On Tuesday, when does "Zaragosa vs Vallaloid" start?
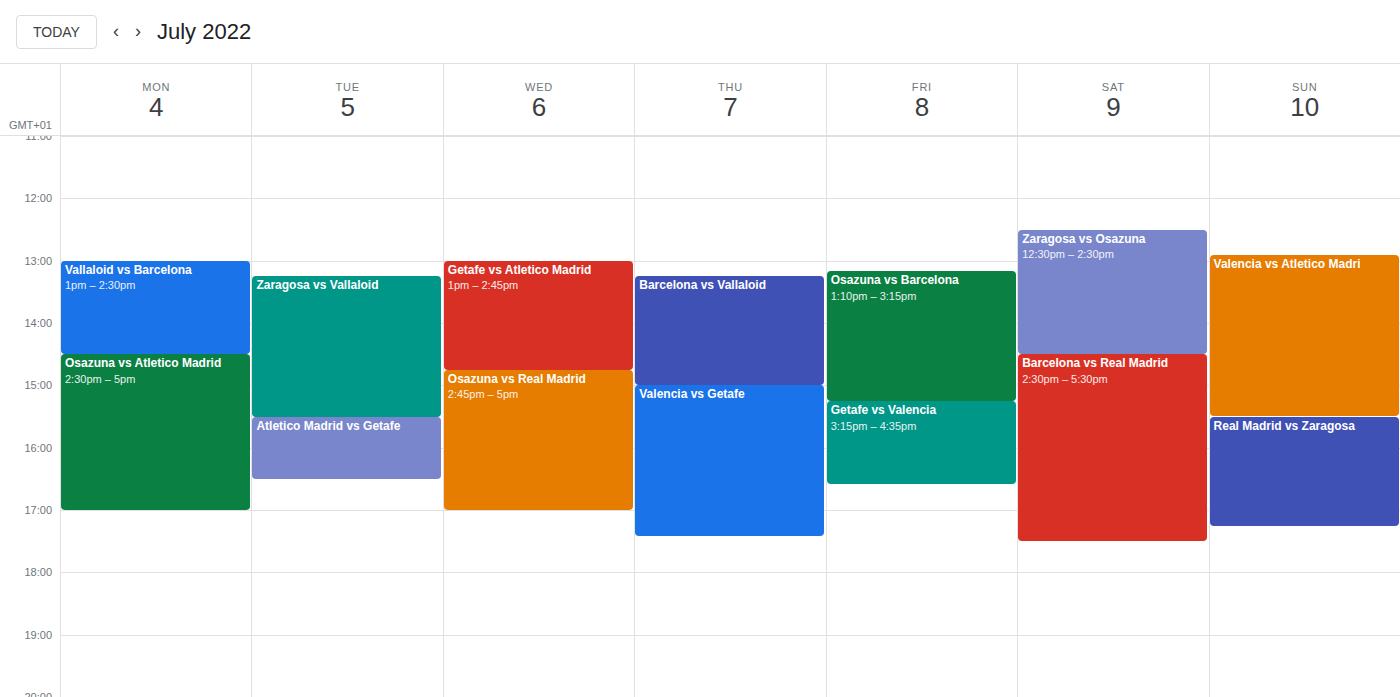
1:15 PM